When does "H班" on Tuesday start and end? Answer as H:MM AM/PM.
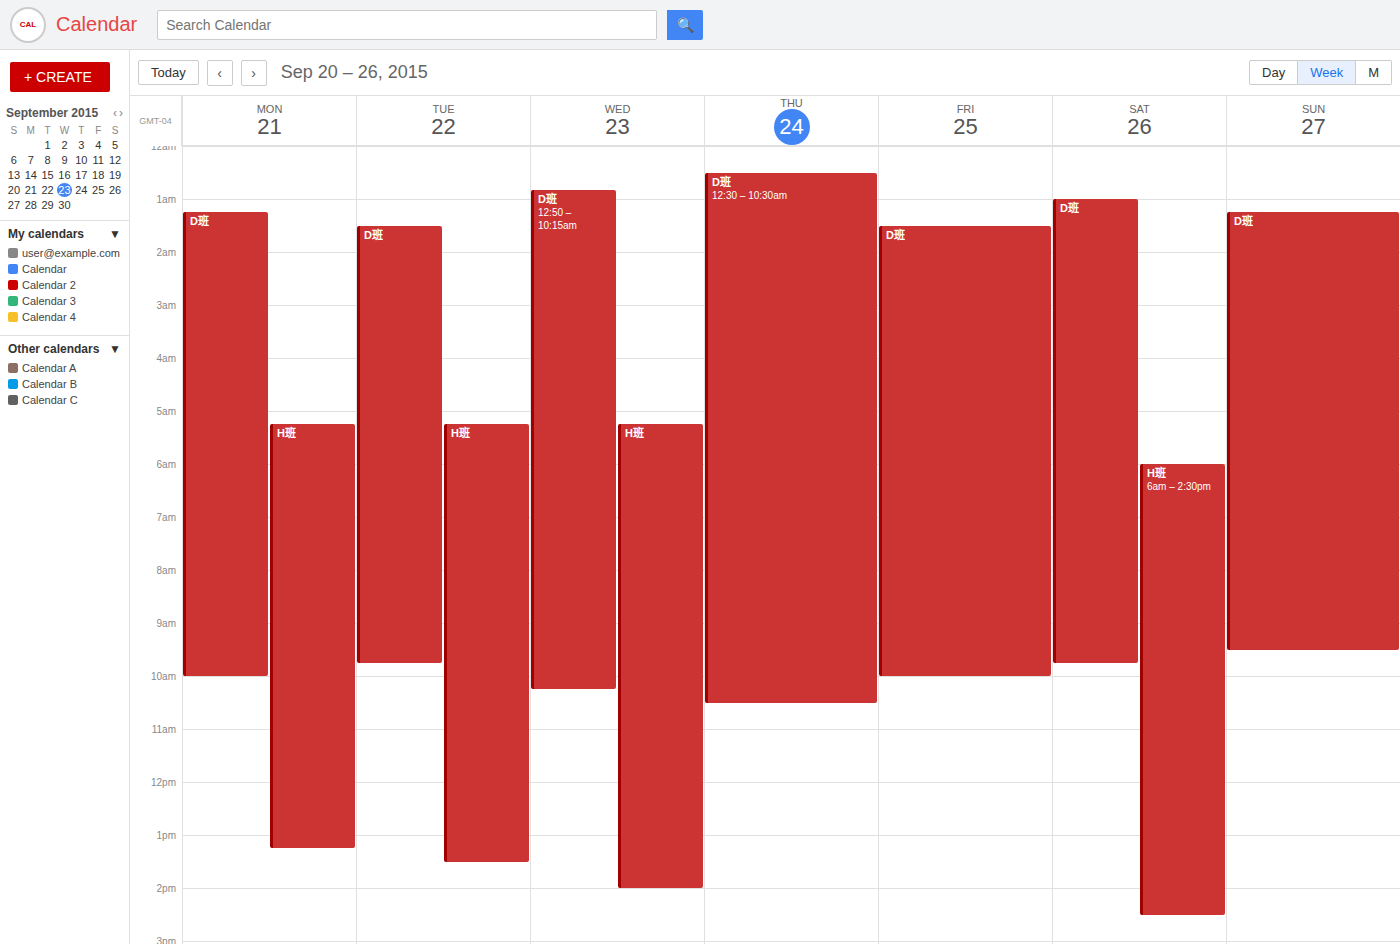
5:15 AM to 1:30 PM